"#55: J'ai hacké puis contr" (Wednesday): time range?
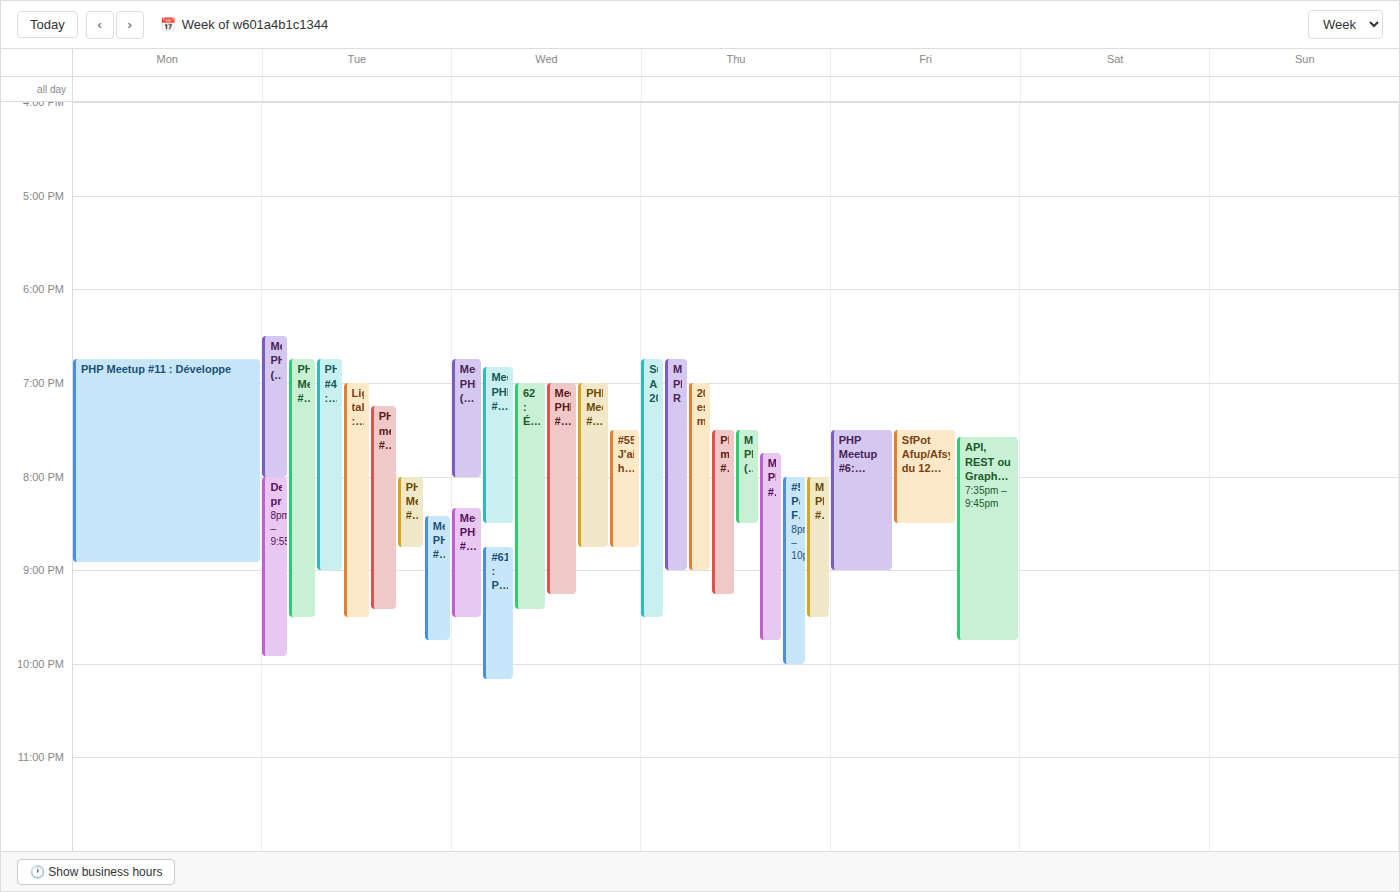
7:30 PM to 8:45 PM